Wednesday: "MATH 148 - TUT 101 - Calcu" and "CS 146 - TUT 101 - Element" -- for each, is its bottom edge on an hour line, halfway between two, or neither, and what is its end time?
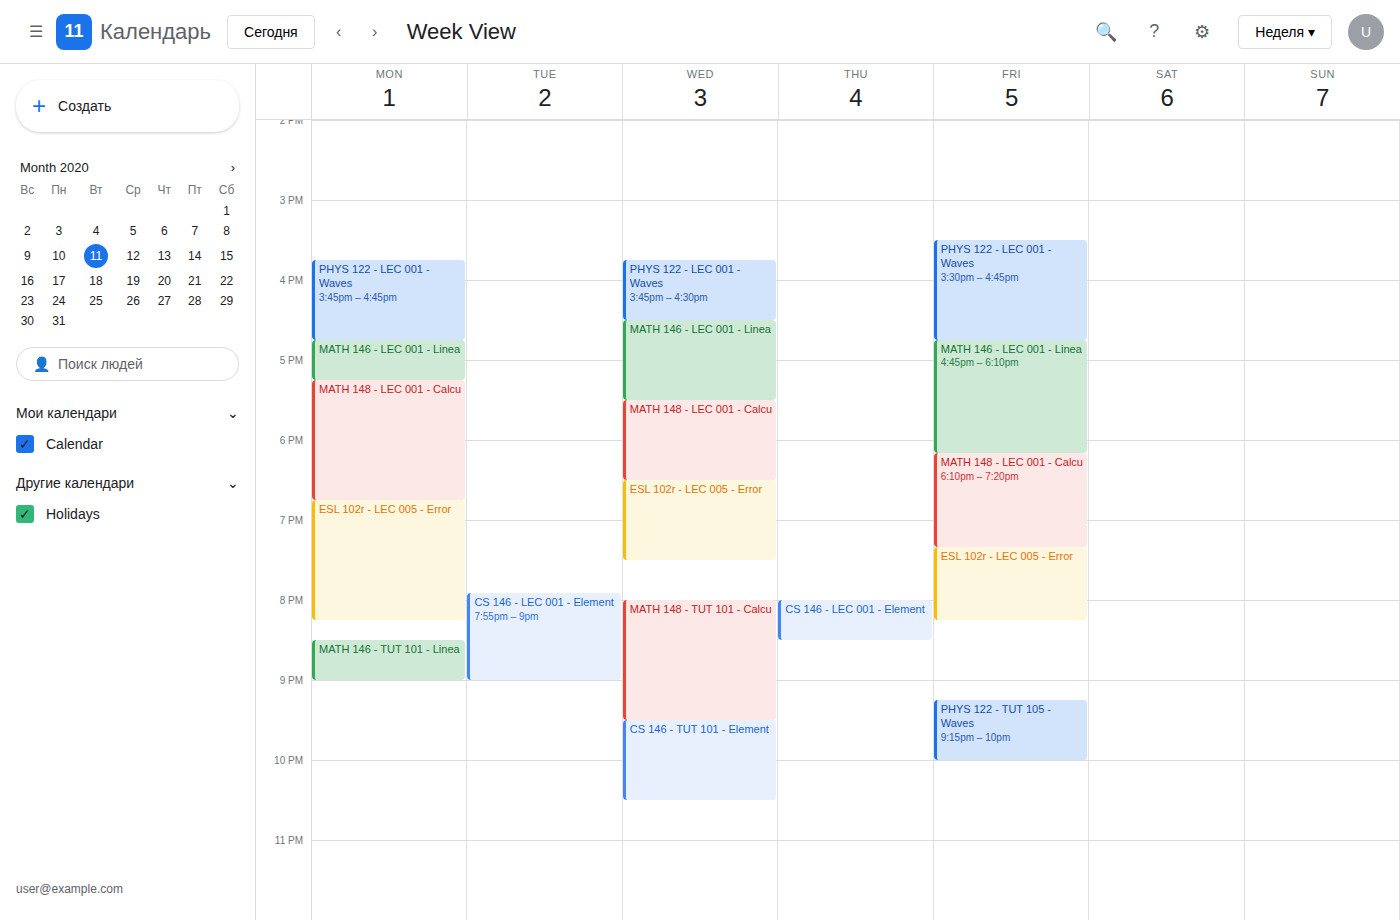
"MATH 148 - TUT 101 - Calcu": 21:30, halfway between the 21:00 and 22:00 lines. "CS 146 - TUT 101 - Element": 22:30, halfway between the 22:00 and 23:00 lines.